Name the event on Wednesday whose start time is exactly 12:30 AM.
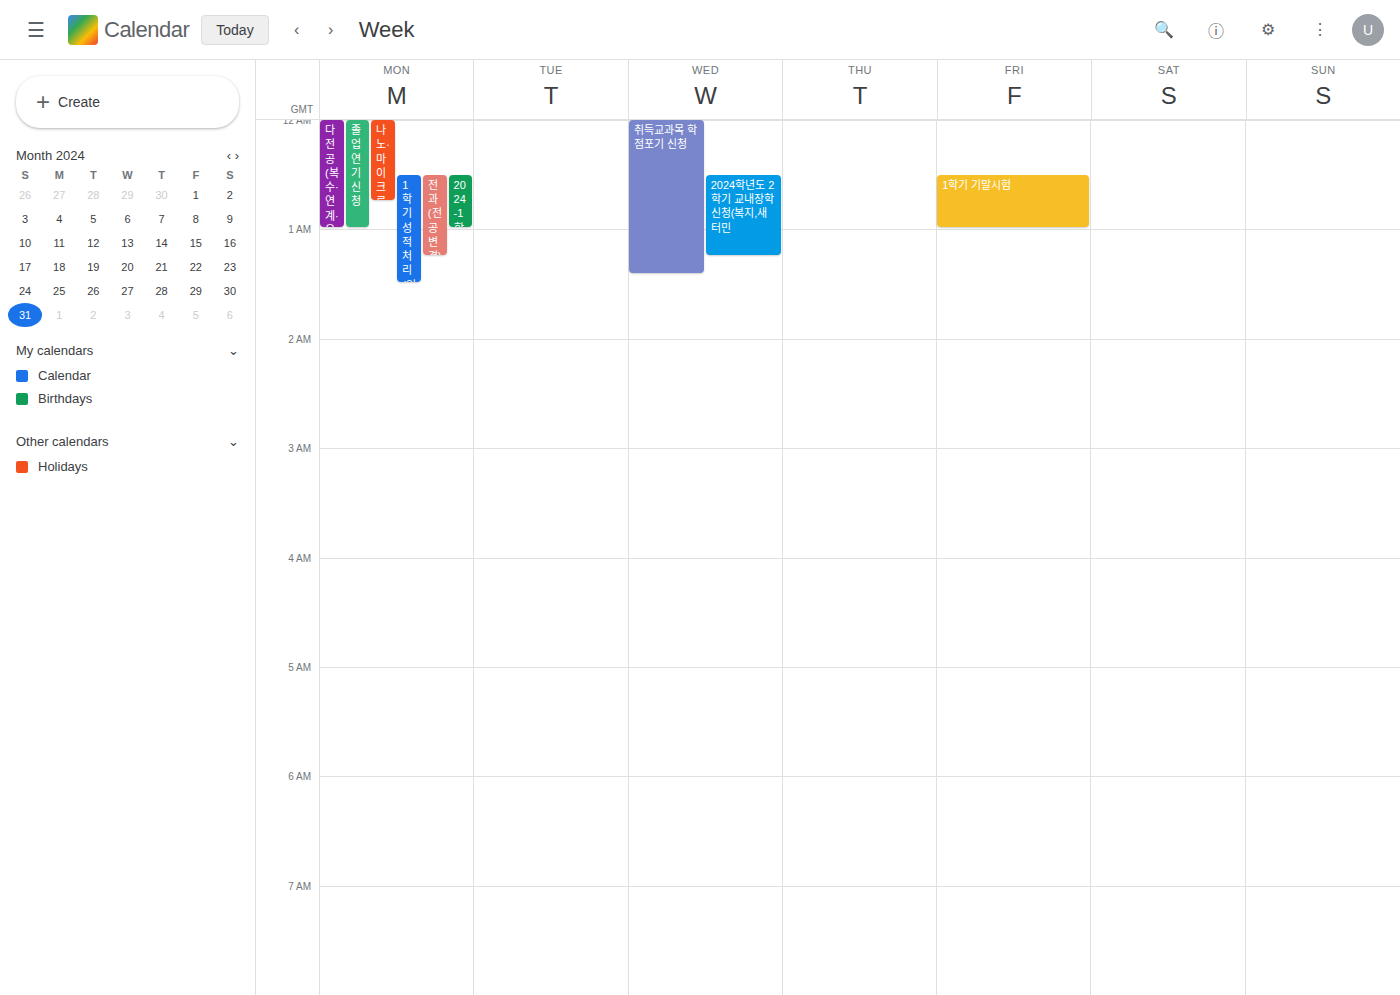
"2024학년도 2학기 교내장학신청(복지,새터민"